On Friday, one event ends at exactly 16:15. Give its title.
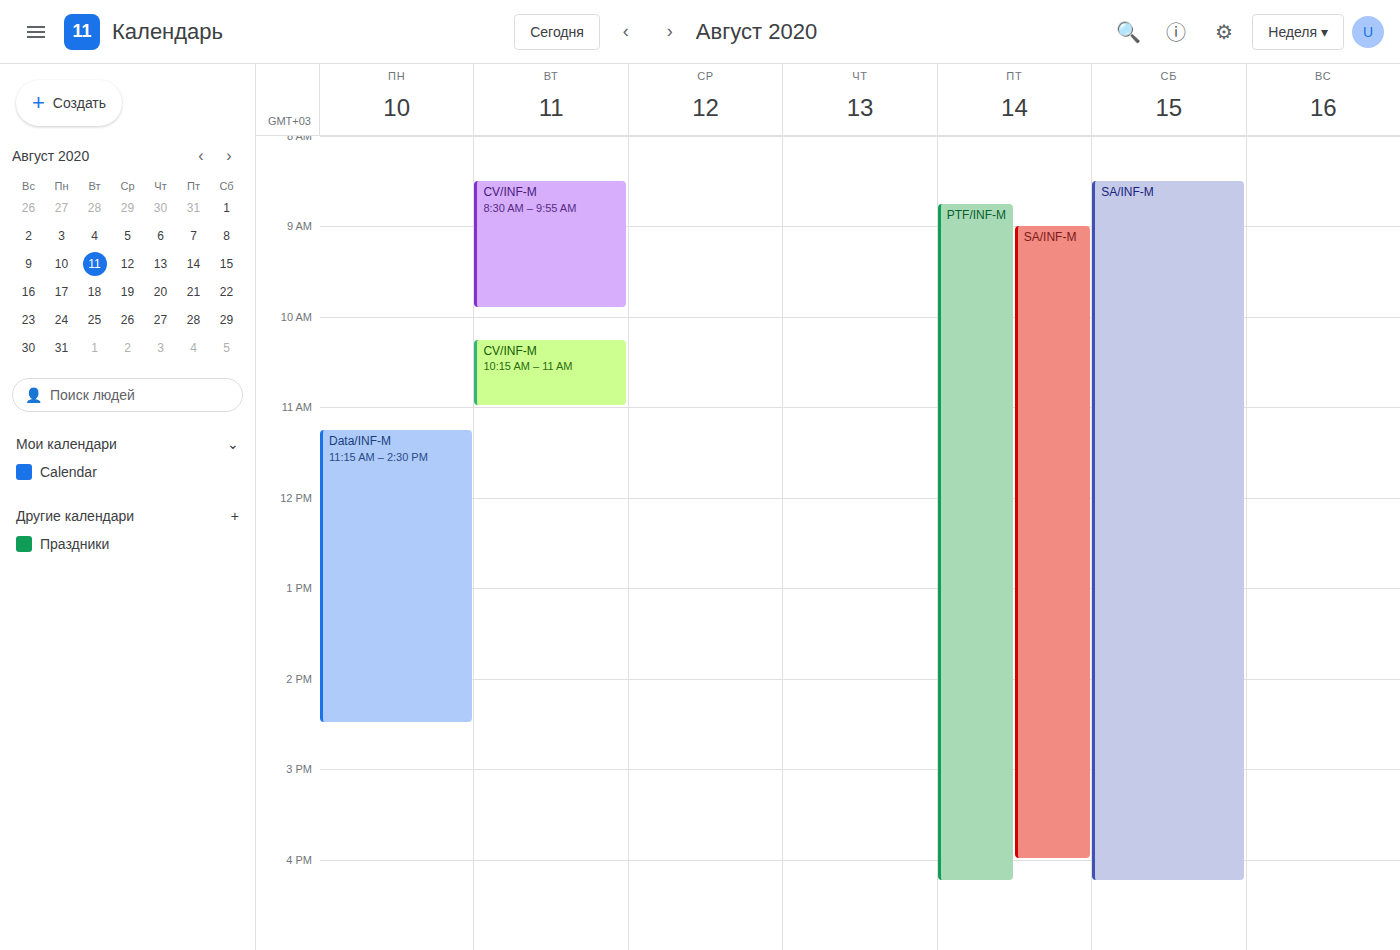
"PTF/INF-M"